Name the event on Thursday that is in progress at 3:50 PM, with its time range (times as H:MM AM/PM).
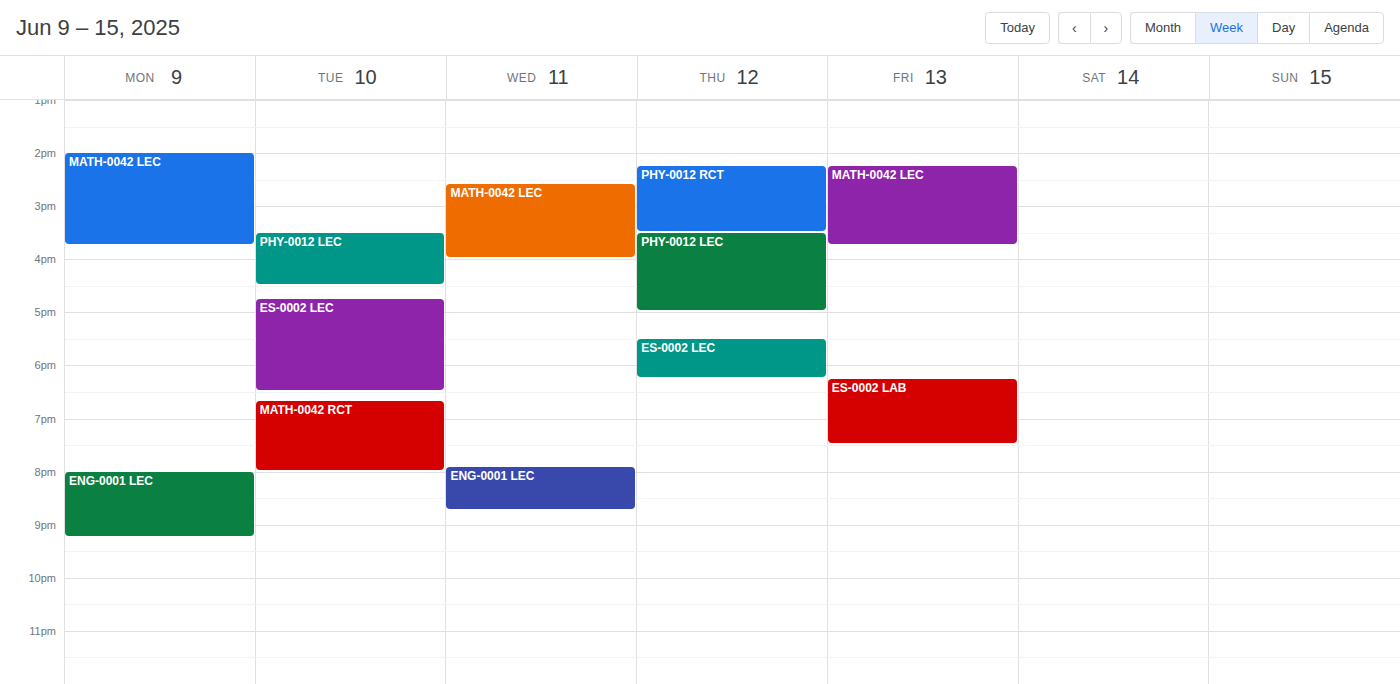
"PHY-0012 LEC", 3:30 PM to 5:00 PM